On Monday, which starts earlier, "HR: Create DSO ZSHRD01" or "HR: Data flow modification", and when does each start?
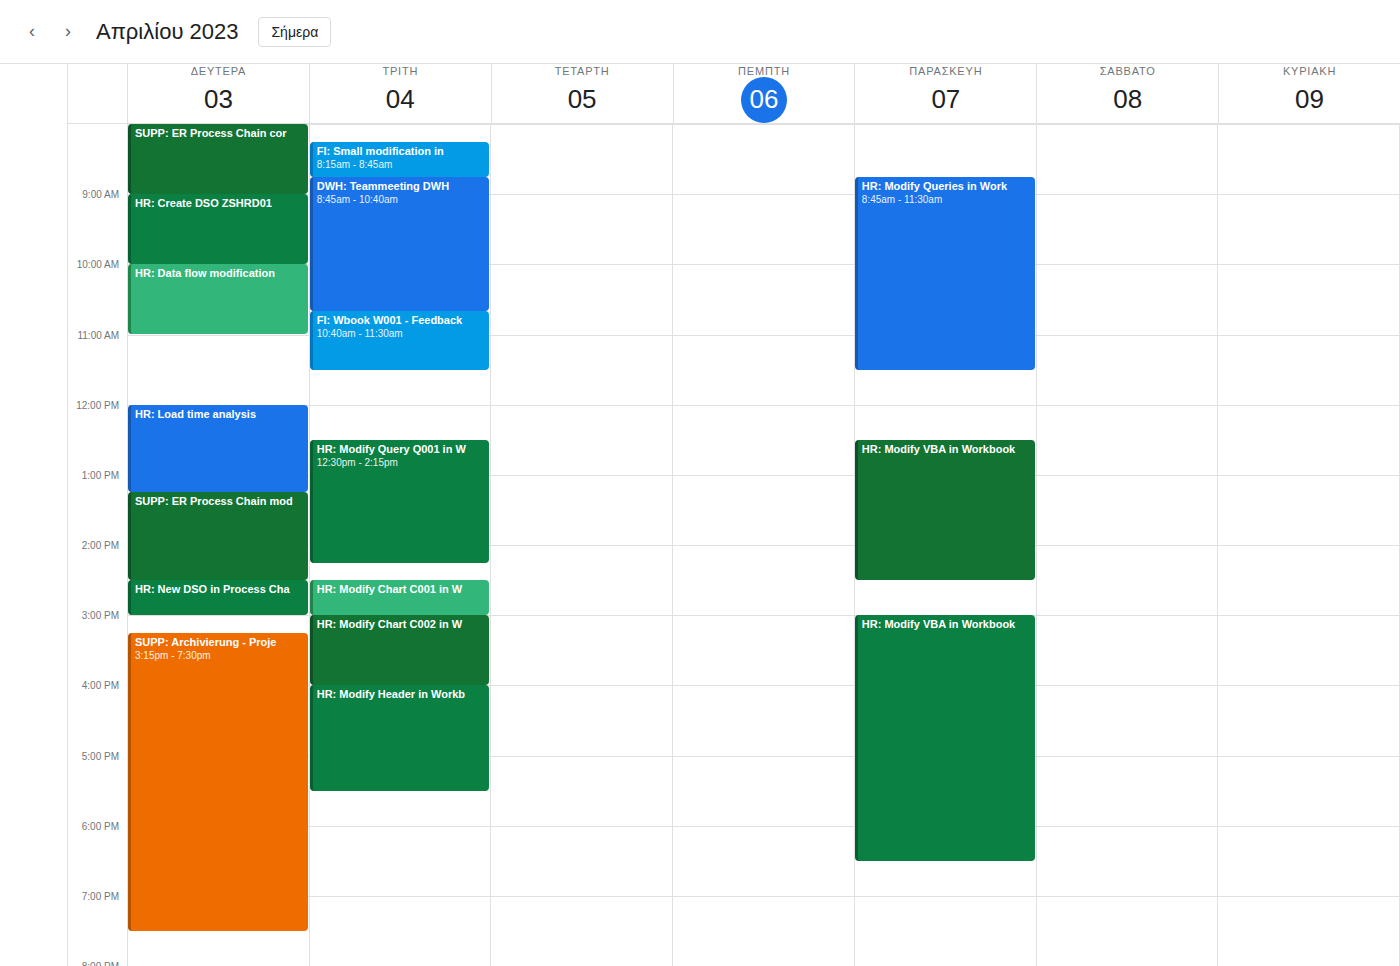
"HR: Create DSO ZSHRD01" 9:00 AM; "HR: Data flow modification" 10:00 AM.